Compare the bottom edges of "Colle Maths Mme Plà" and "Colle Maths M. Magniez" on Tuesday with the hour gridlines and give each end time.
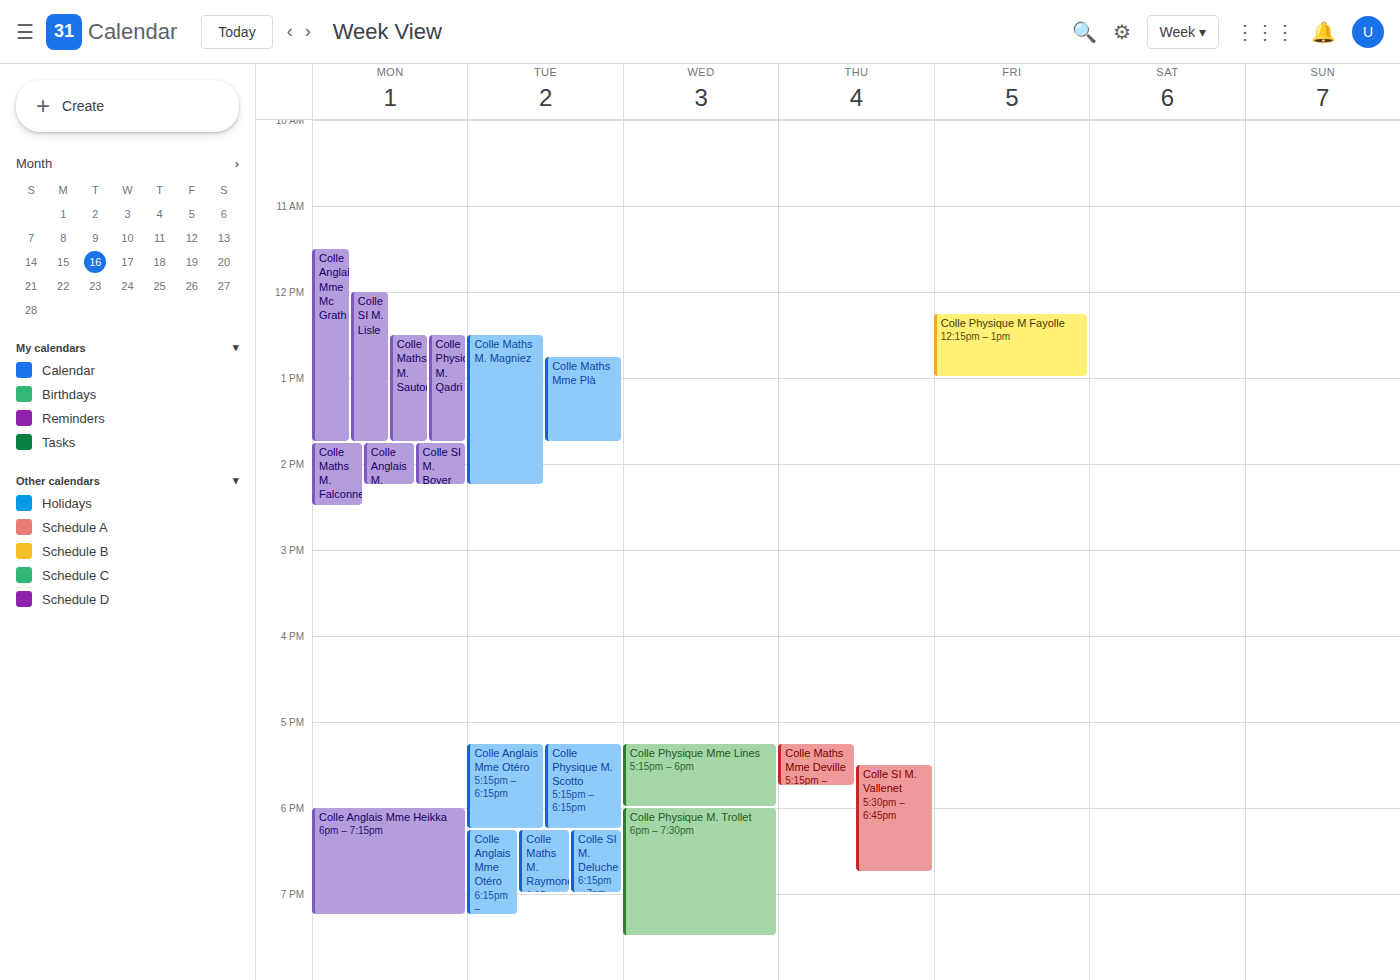
"Colle Maths Mme Plà": 13:45, neither: three quarters of the way from the 13:00 line to the 14:00 line. "Colle Maths M. Magniez": 14:15, neither: a quarter of the way from the 14:00 line to the 15:00 line.